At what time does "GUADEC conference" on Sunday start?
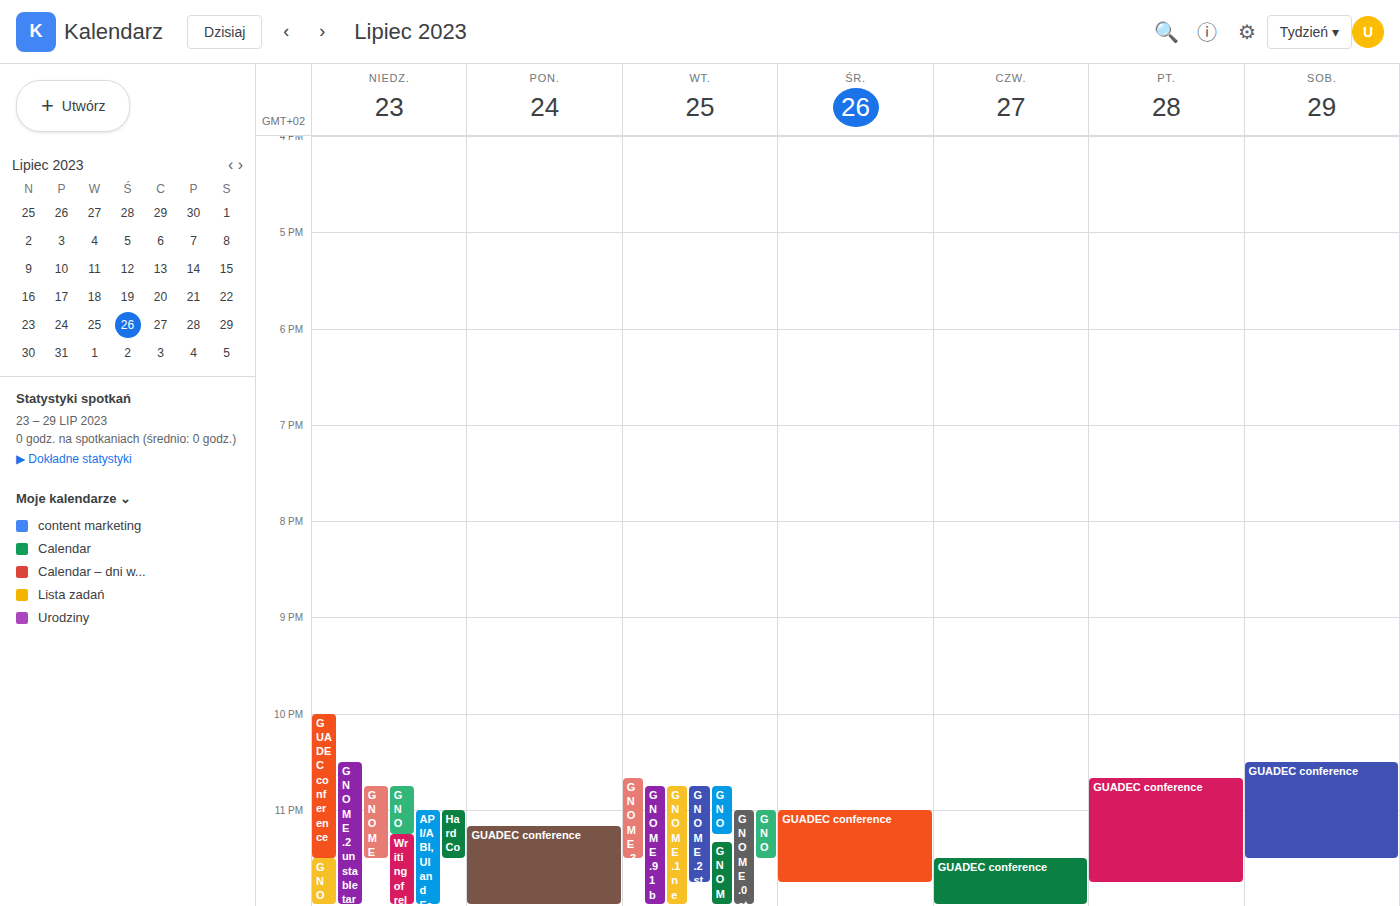
10:00 PM